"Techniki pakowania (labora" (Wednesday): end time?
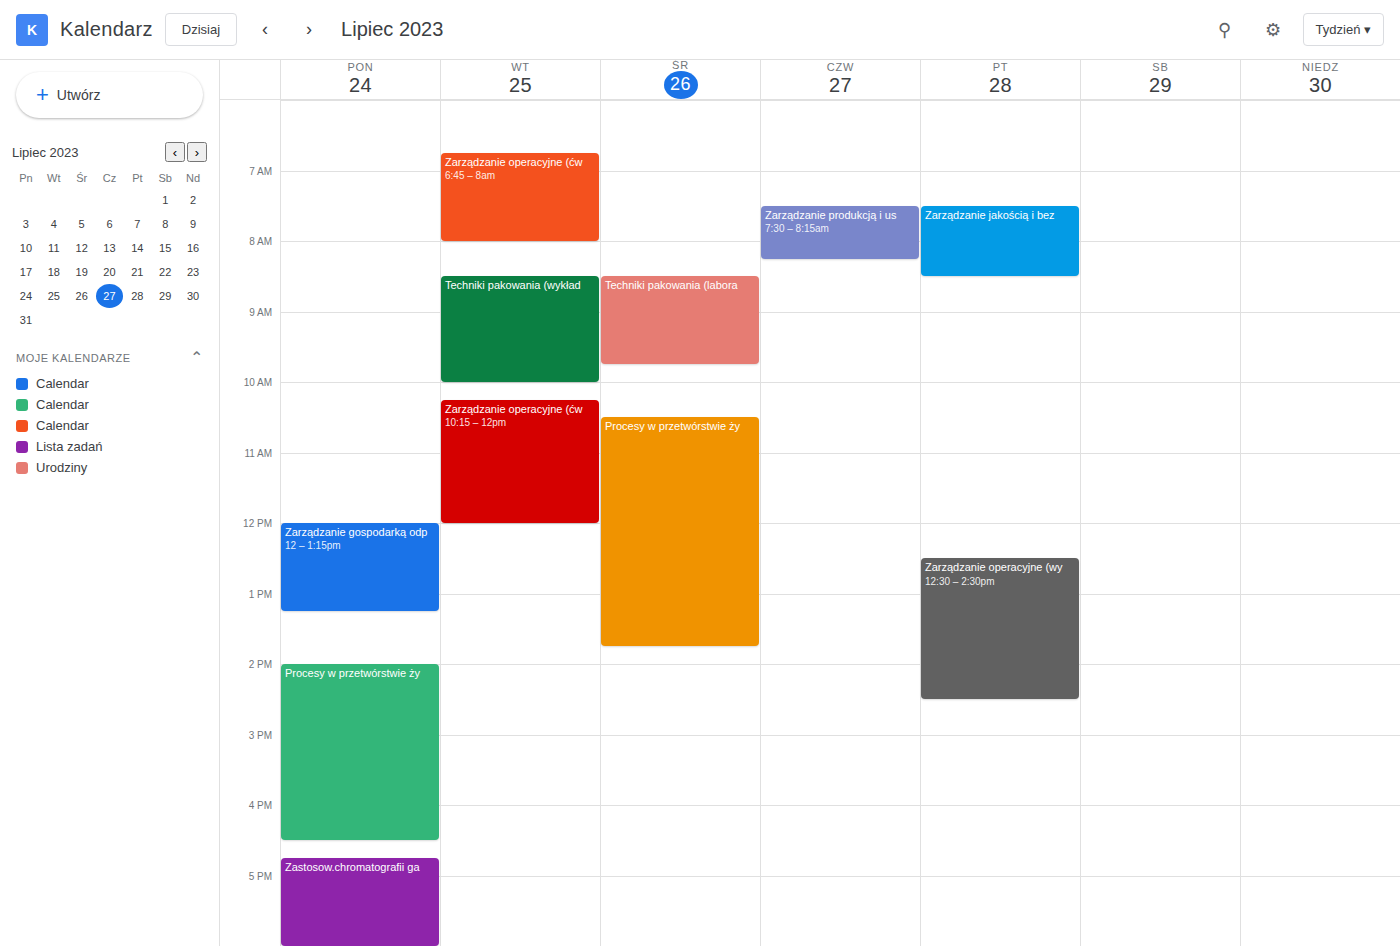
9:45 AM